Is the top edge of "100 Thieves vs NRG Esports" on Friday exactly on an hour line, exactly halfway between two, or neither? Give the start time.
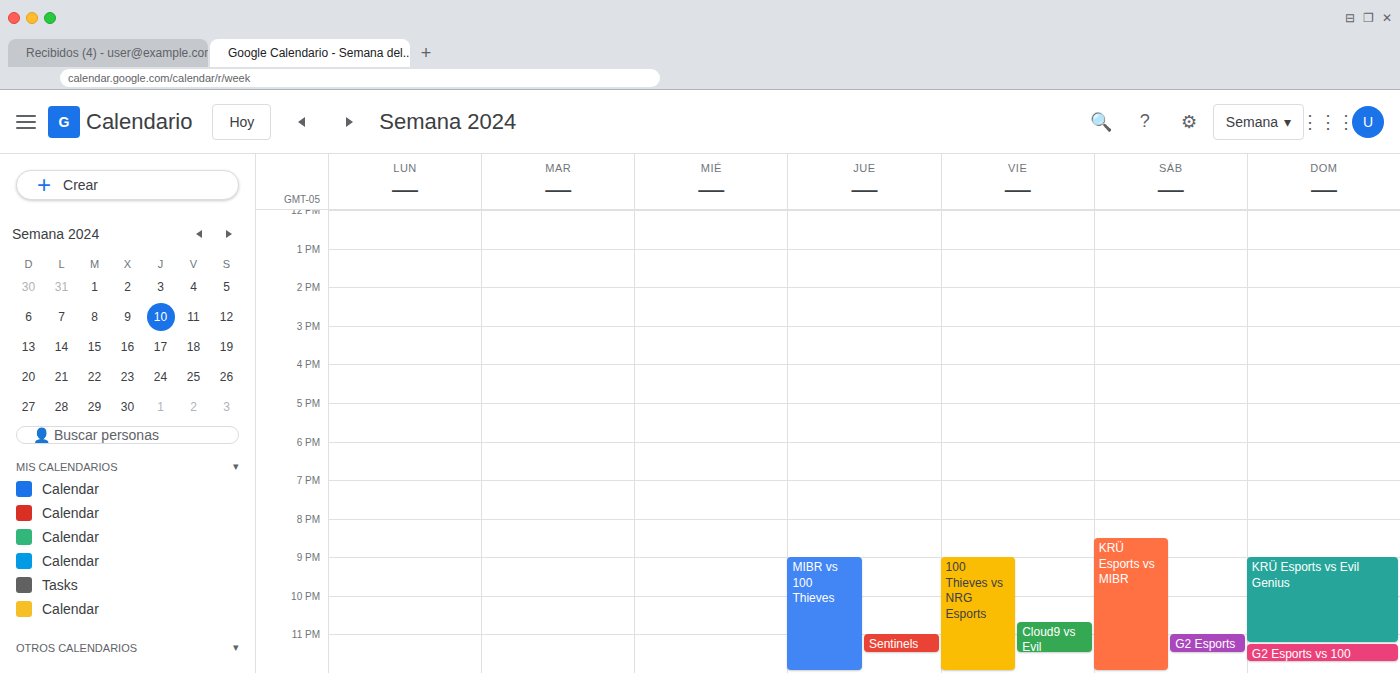
9:00 PM -- exactly on the 9 PM line.